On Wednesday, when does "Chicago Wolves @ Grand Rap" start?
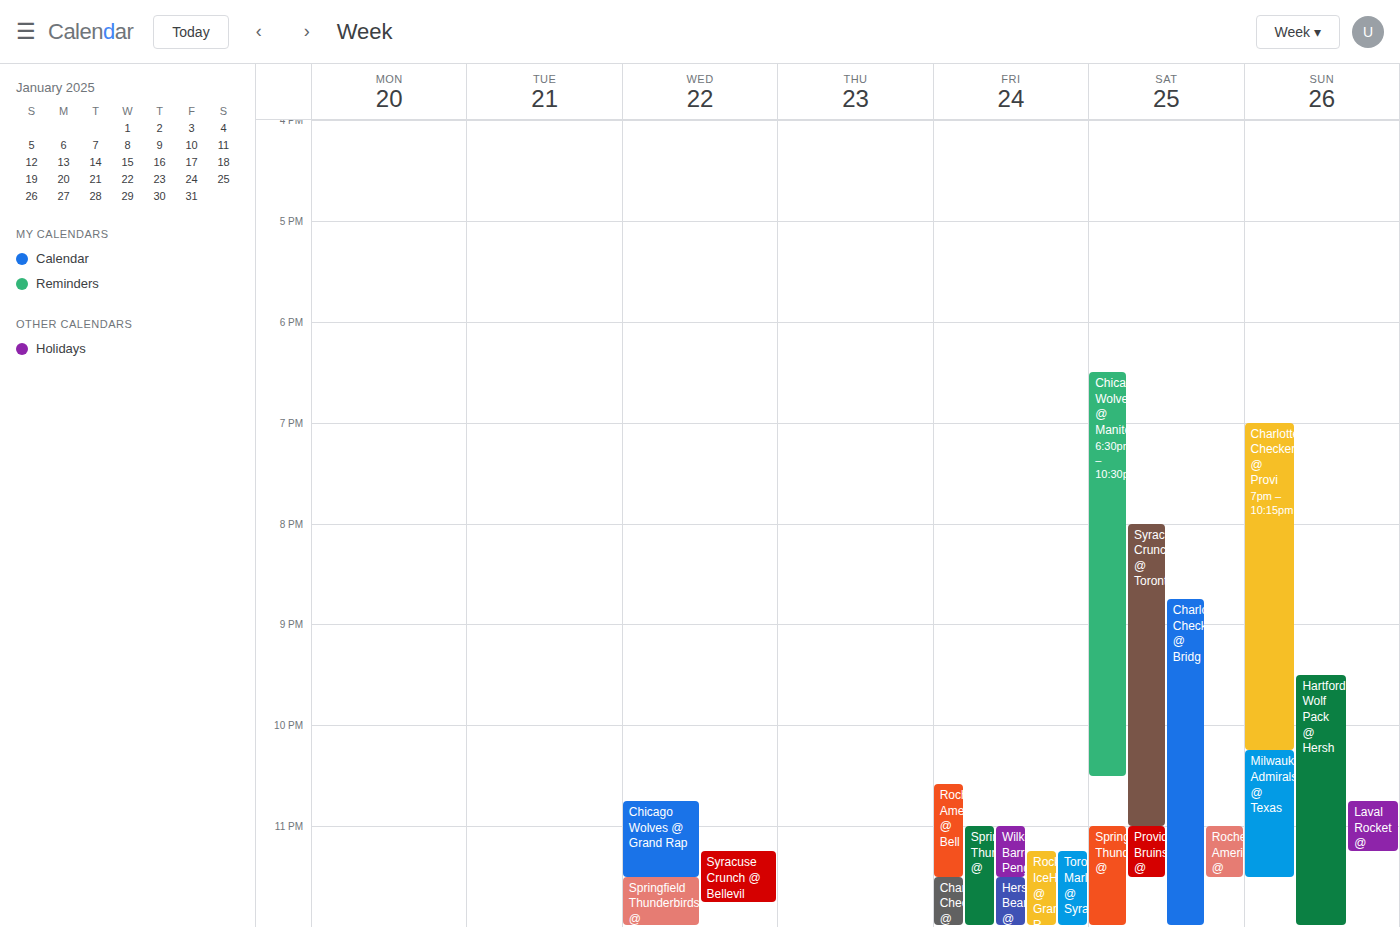
10:45 PM